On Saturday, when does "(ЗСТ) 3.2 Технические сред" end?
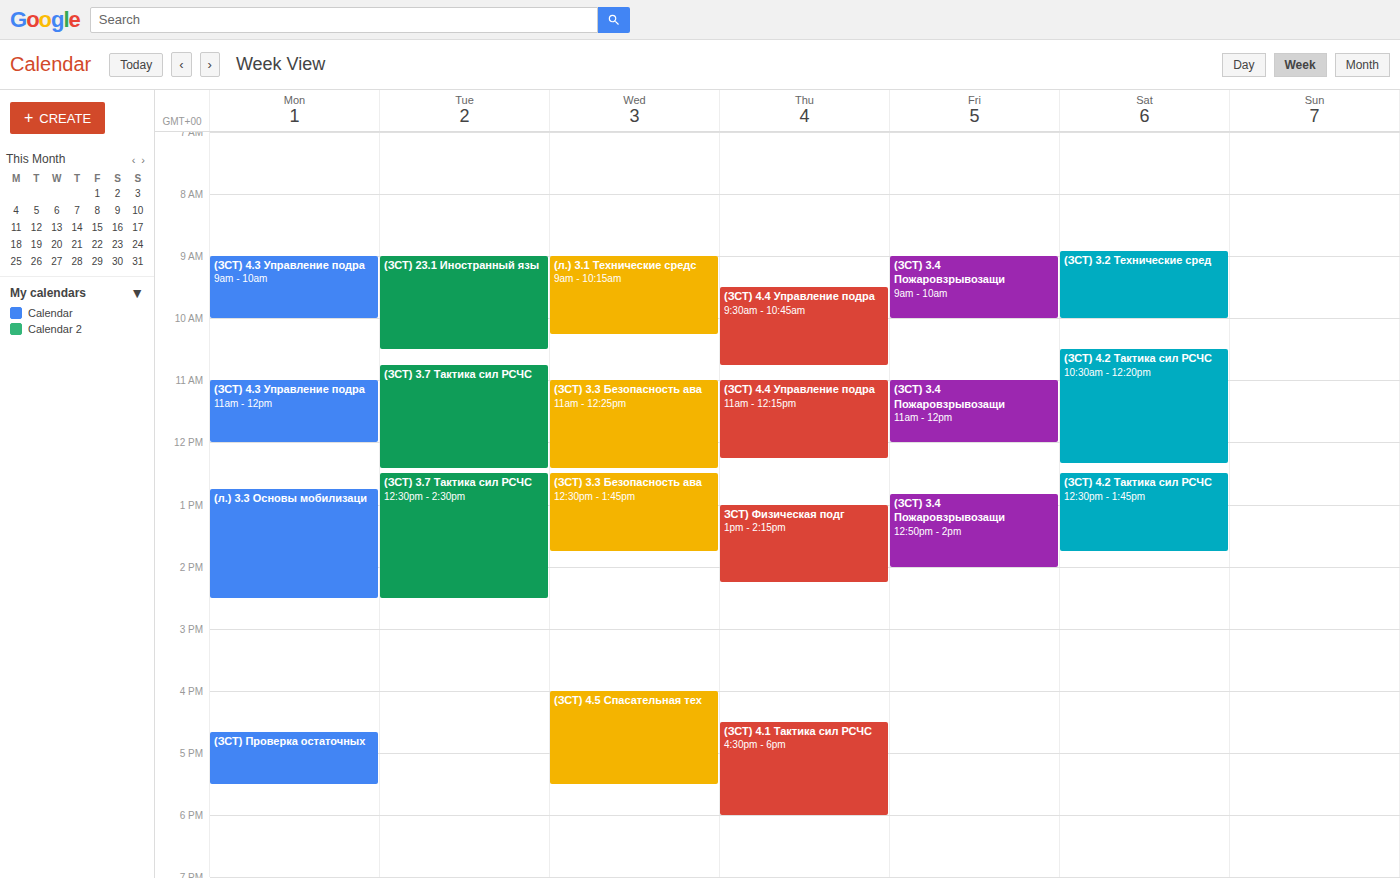
10:00 AM